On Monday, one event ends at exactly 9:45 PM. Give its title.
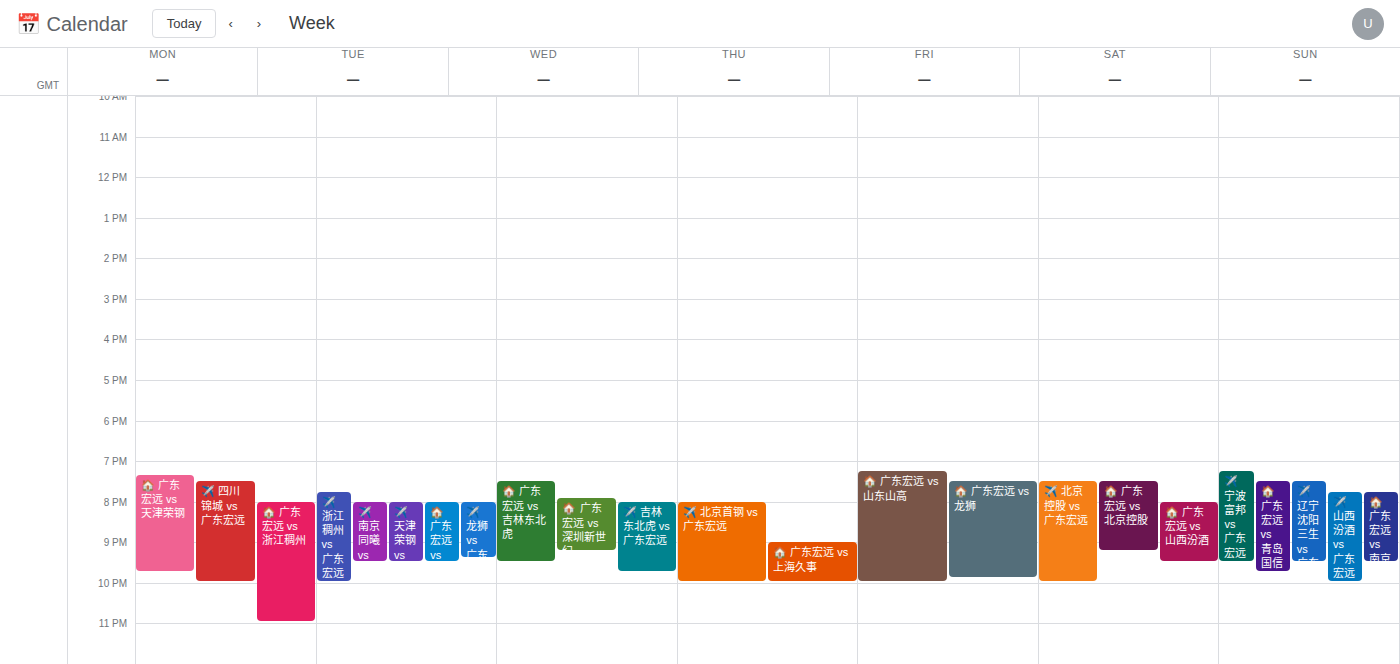
"🏠 广东宏远 vs 天津荣钢"